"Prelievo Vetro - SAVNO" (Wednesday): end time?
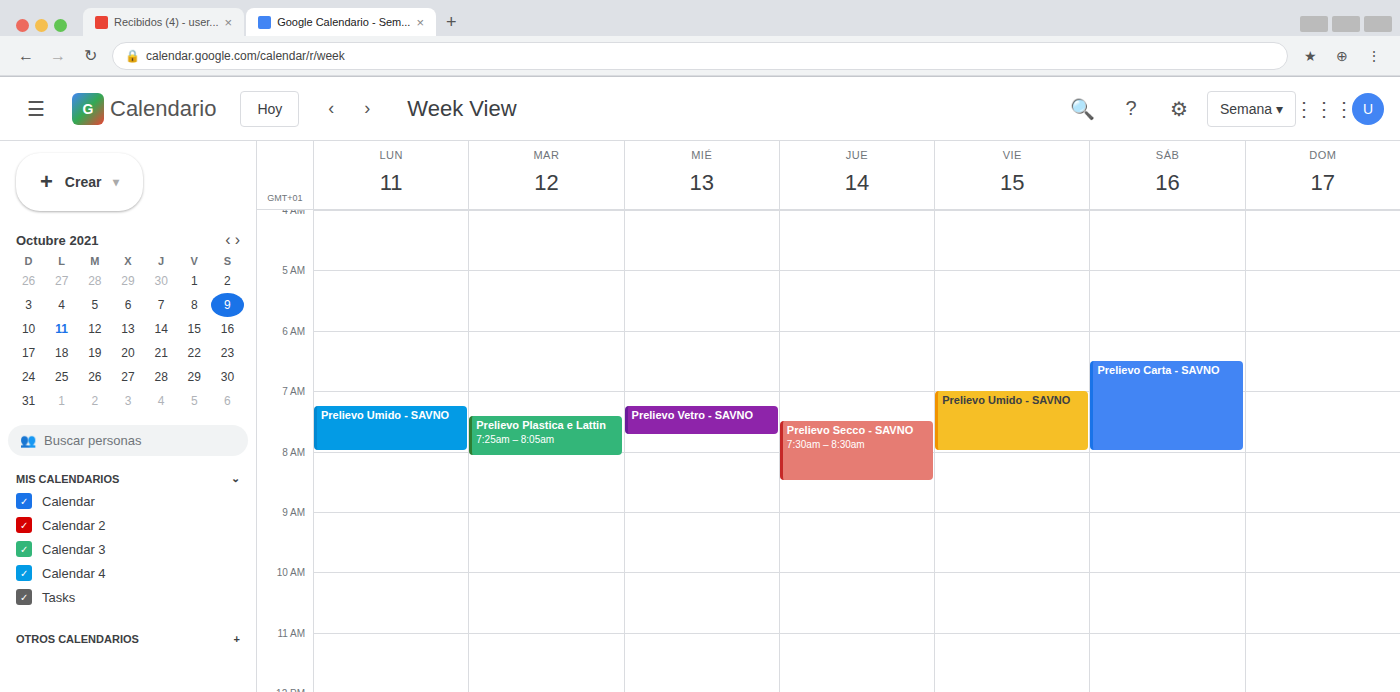
7:45 AM